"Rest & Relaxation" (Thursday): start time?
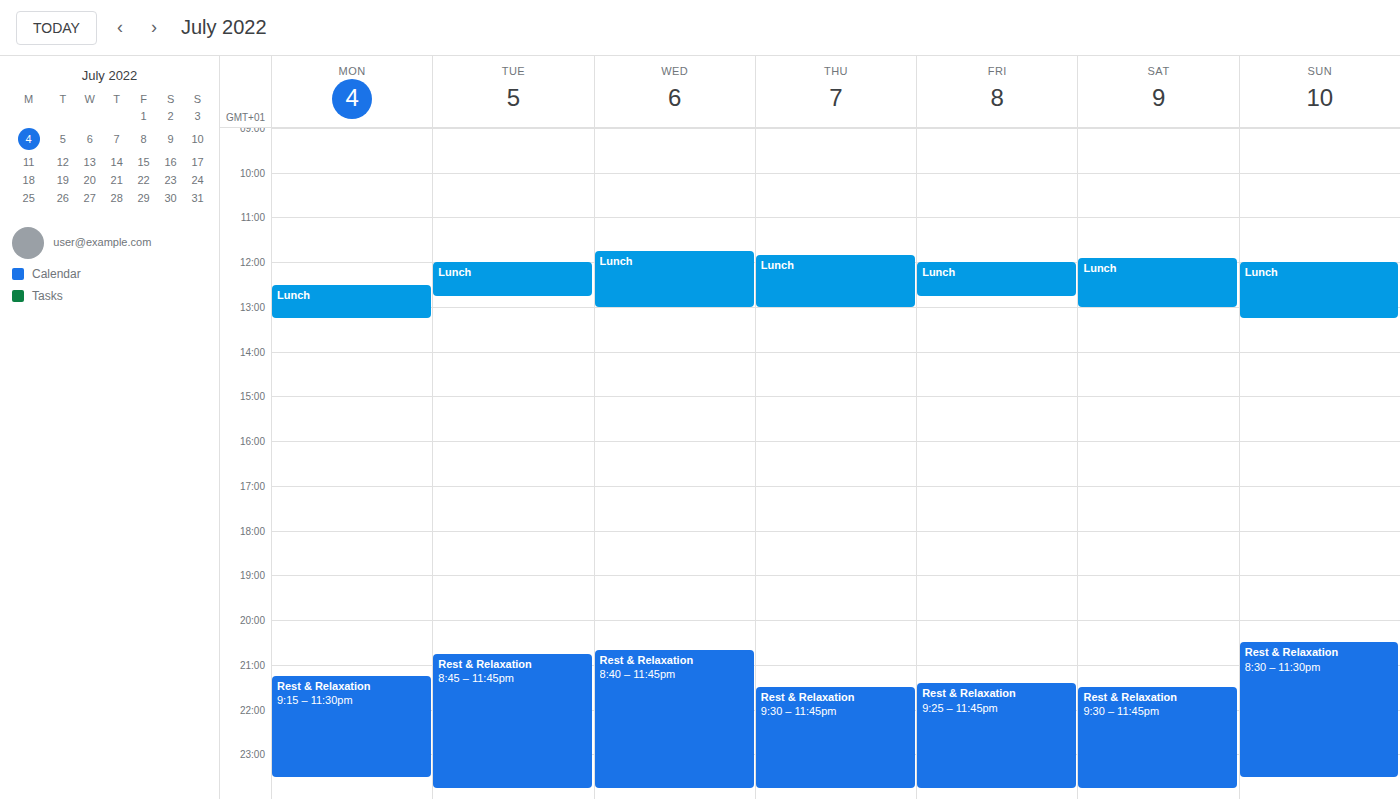
9:30 PM